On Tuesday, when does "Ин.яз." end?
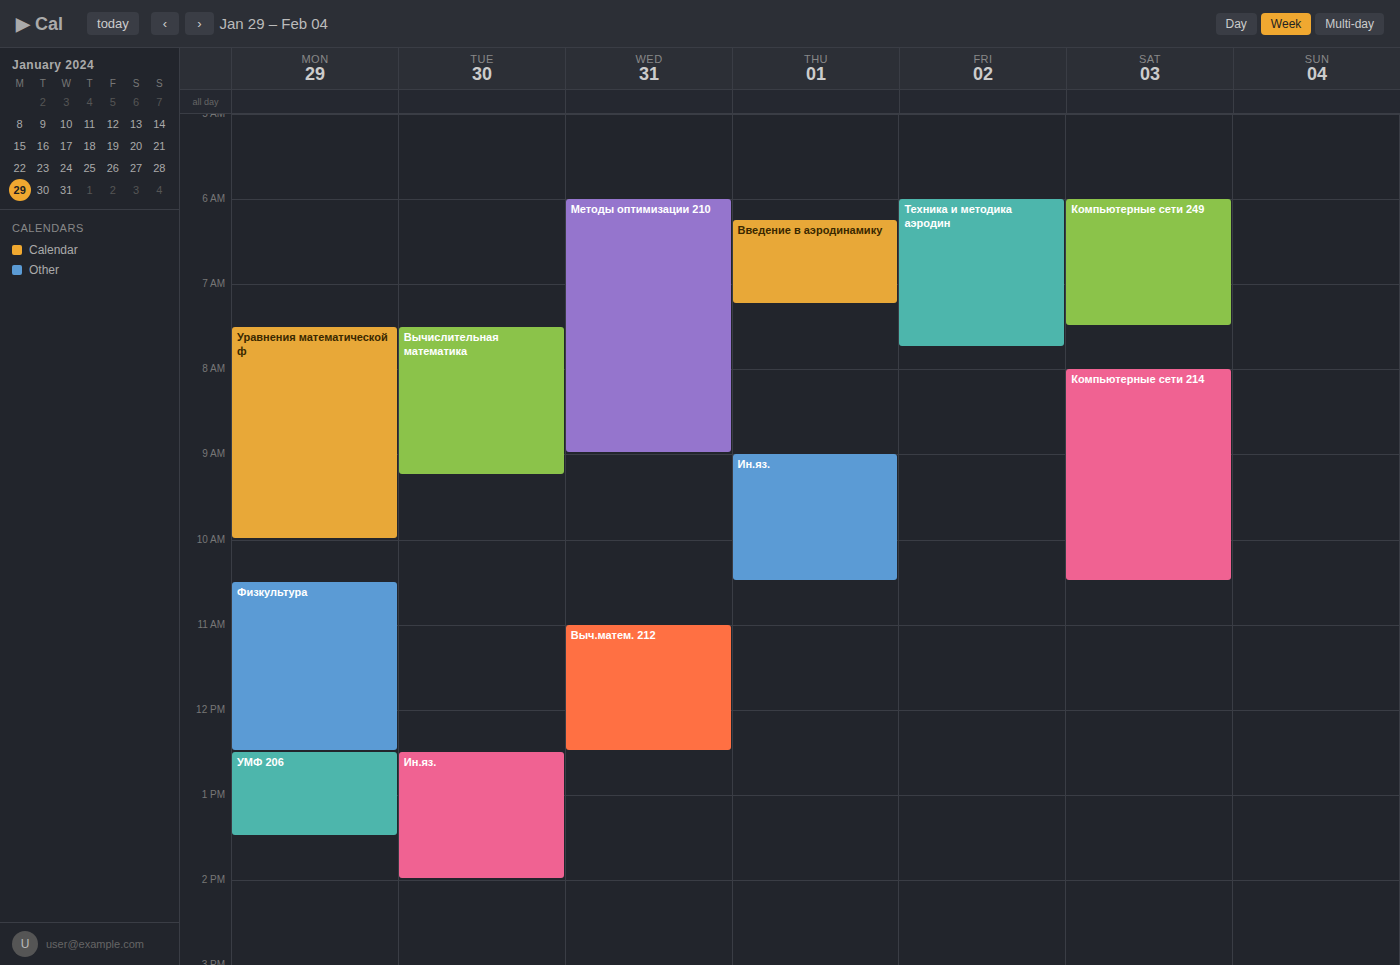
14:00